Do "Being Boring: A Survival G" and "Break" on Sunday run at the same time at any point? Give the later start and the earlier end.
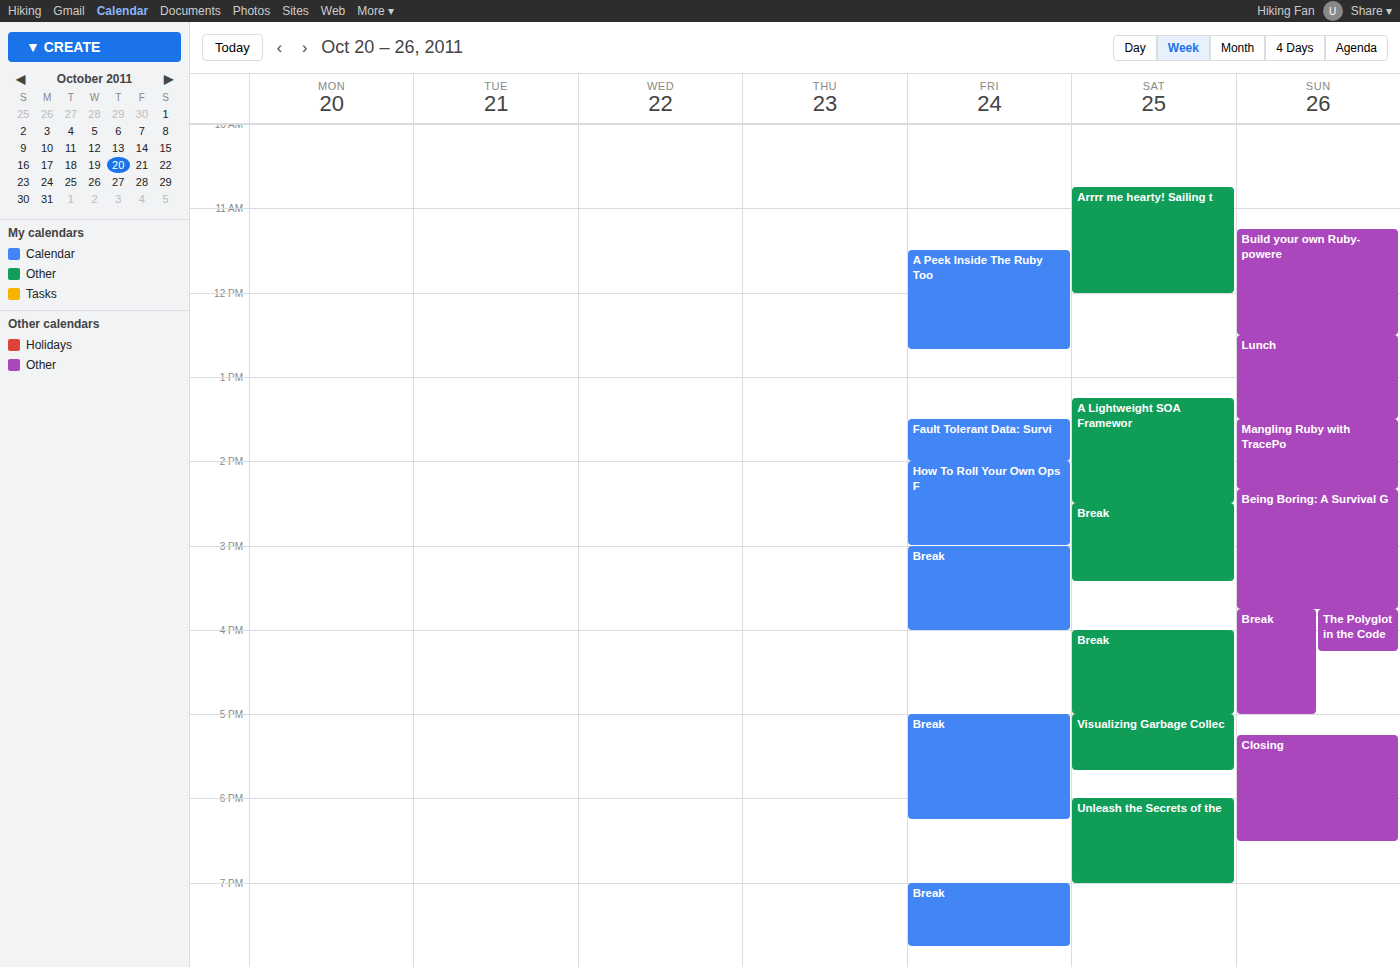
"Being Boring: A Survival G" ends at 15:45, exactly when "Break" starts -- they touch but do not overlap.